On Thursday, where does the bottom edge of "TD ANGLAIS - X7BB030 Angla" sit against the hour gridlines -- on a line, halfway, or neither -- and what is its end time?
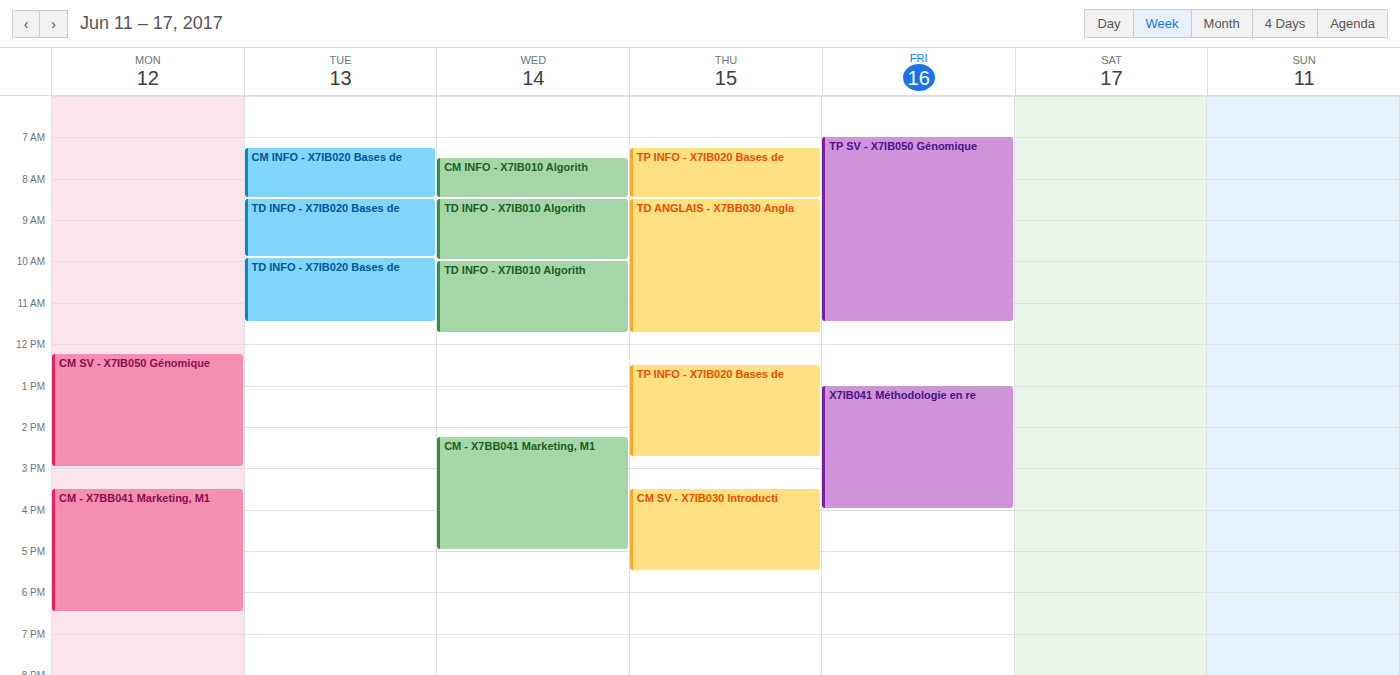
11:45 -- neither: three quarters of the way from the 11:00 line to the 12:00 line.